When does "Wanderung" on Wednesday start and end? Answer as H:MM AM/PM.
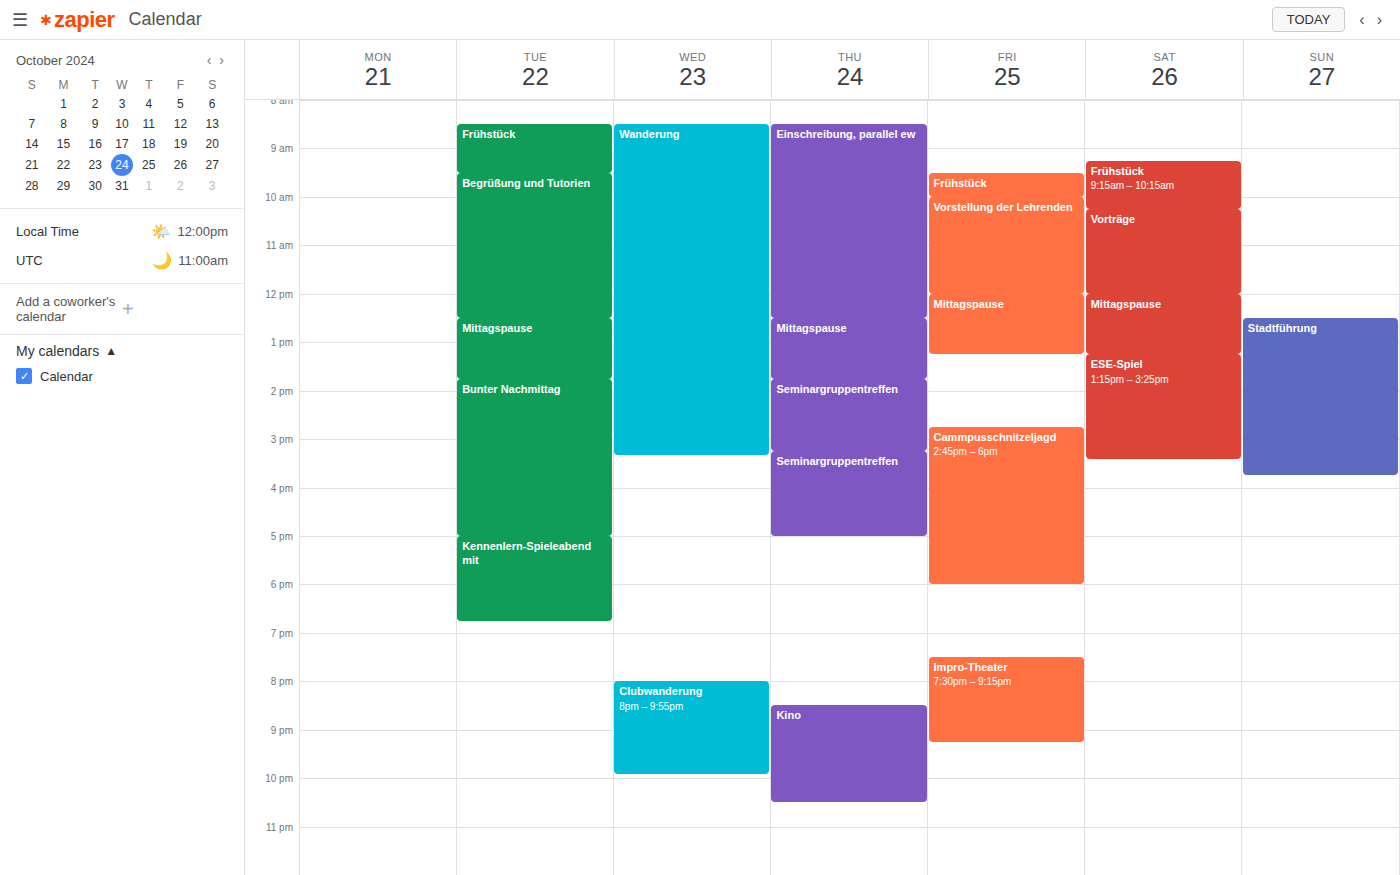
8:30 AM to 3:20 PM